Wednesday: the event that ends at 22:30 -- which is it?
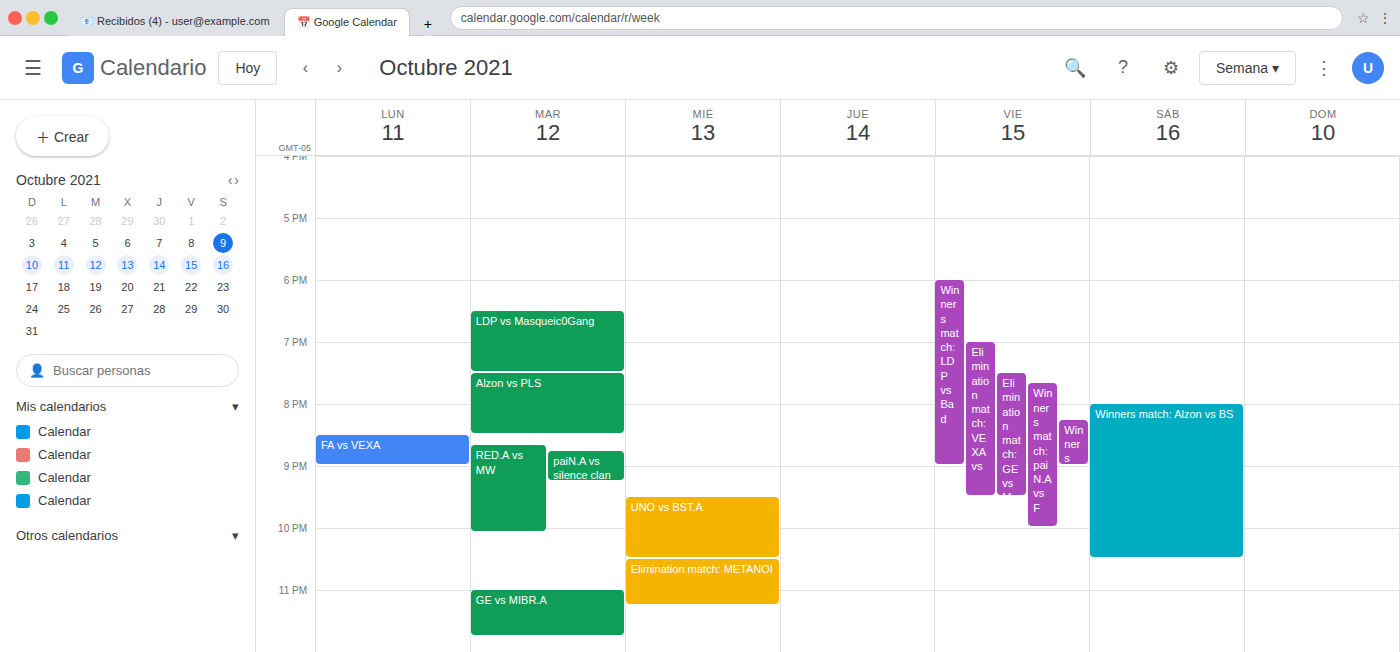
"UNO vs BST.A"